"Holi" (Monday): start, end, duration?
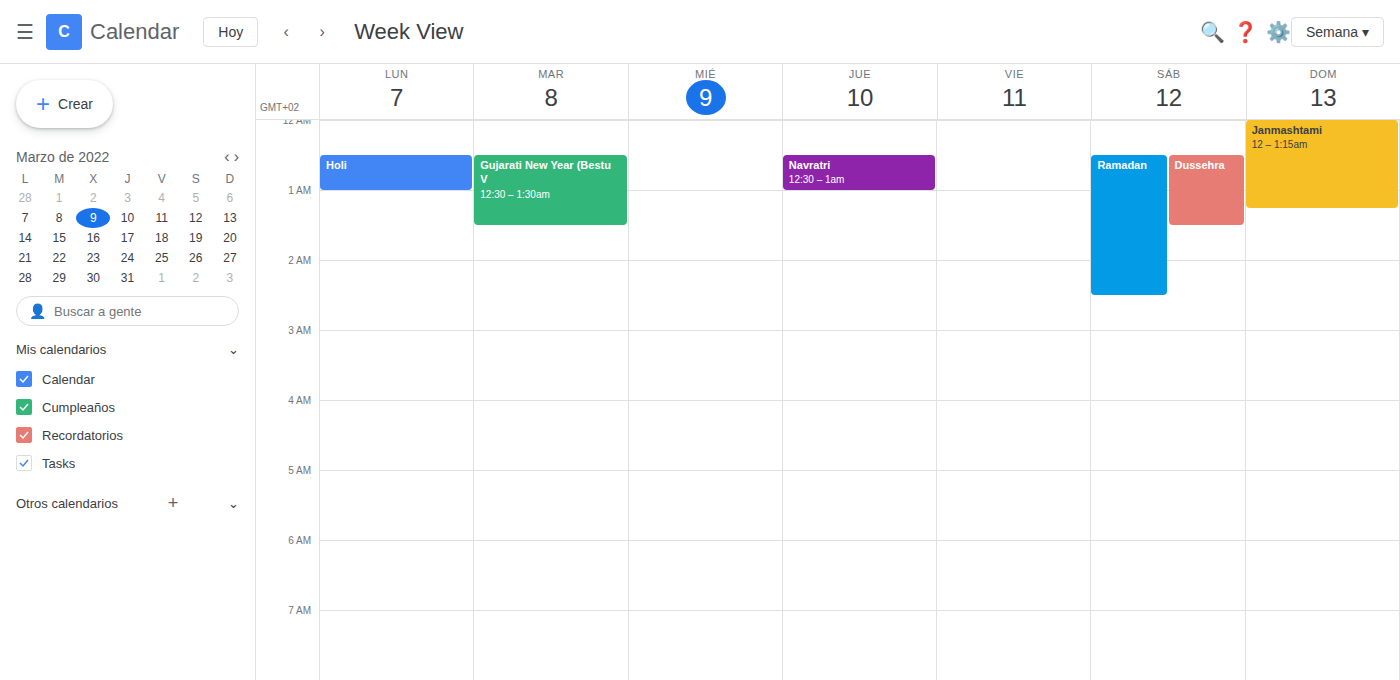
12:30 AM to 1:00 AM, 30 minutes